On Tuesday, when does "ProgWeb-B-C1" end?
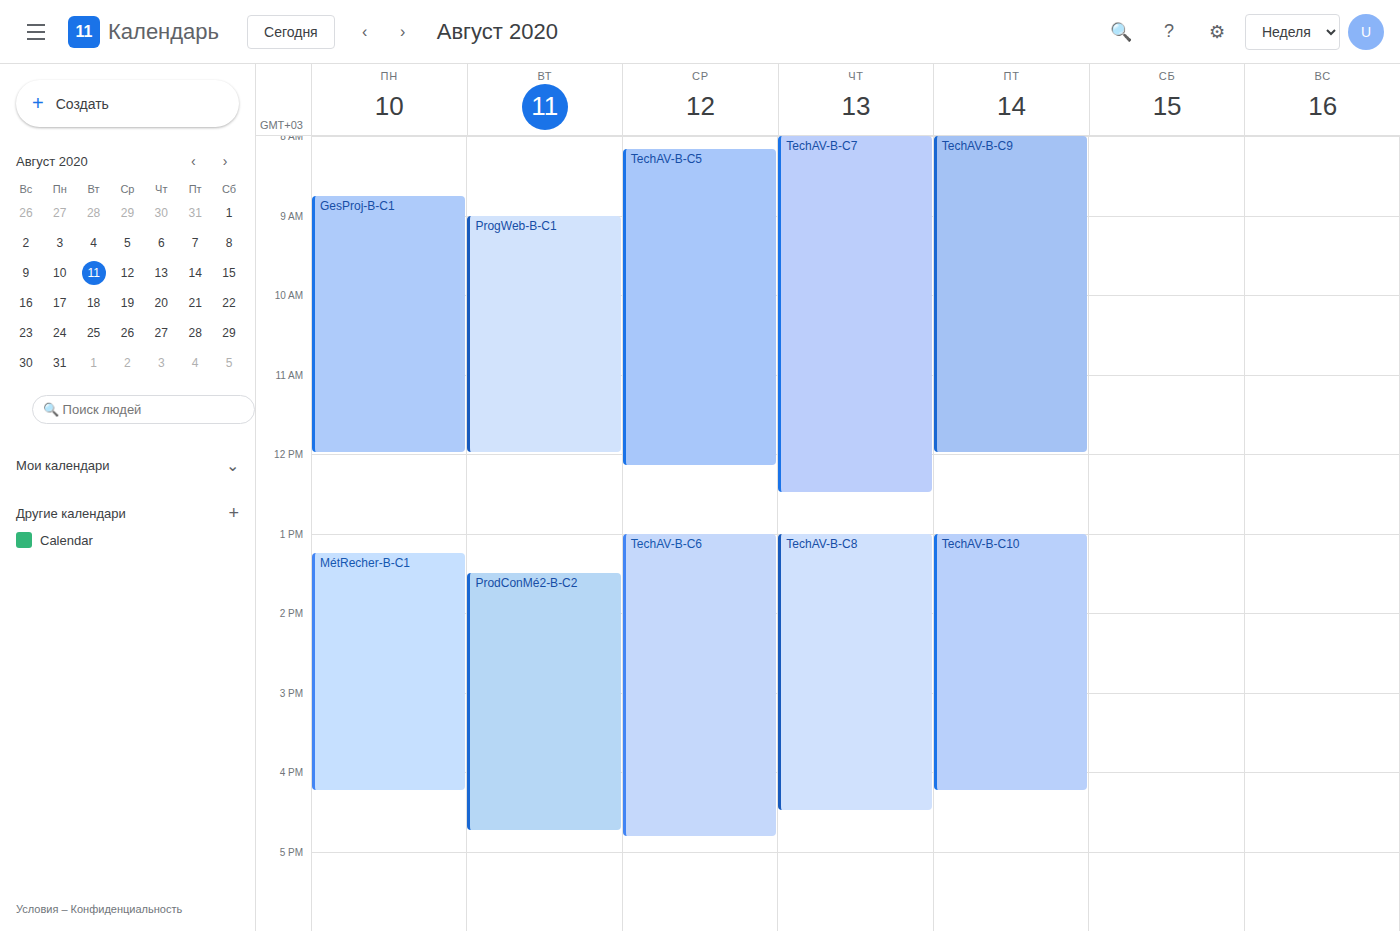
12:00